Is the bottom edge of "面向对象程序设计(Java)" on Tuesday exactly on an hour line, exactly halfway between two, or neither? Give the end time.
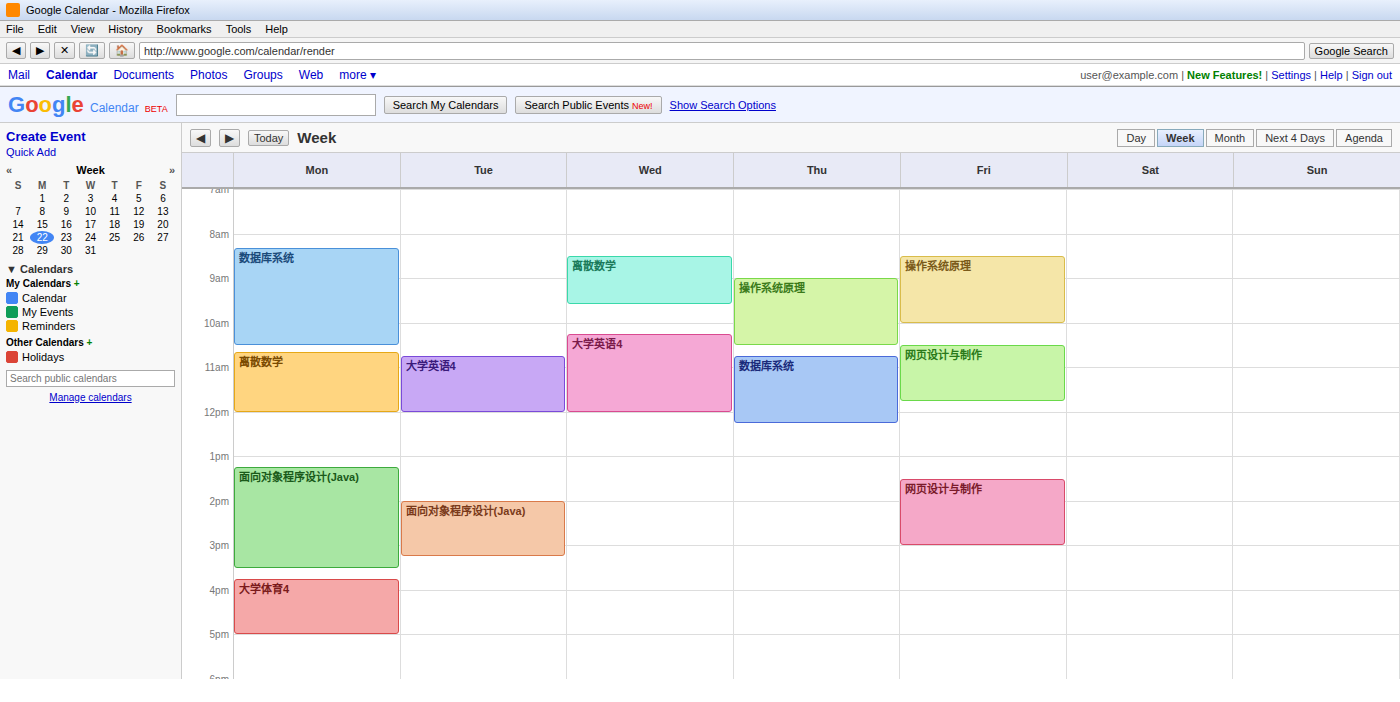
3:15 PM -- neither: a quarter of the way from the 3 PM line to the 4 PM line.